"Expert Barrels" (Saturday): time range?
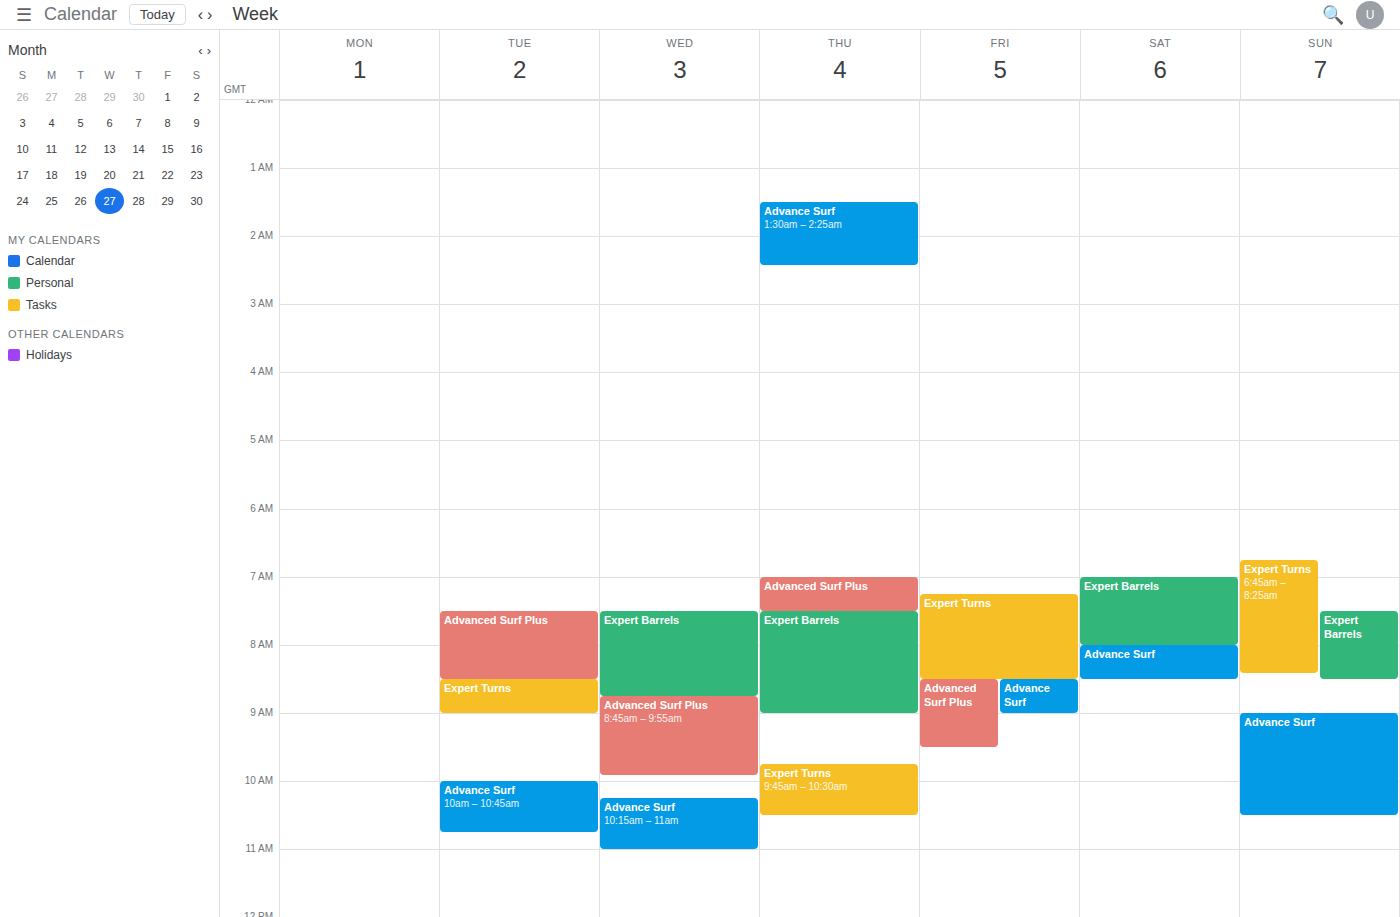
7:00 AM to 8:00 AM